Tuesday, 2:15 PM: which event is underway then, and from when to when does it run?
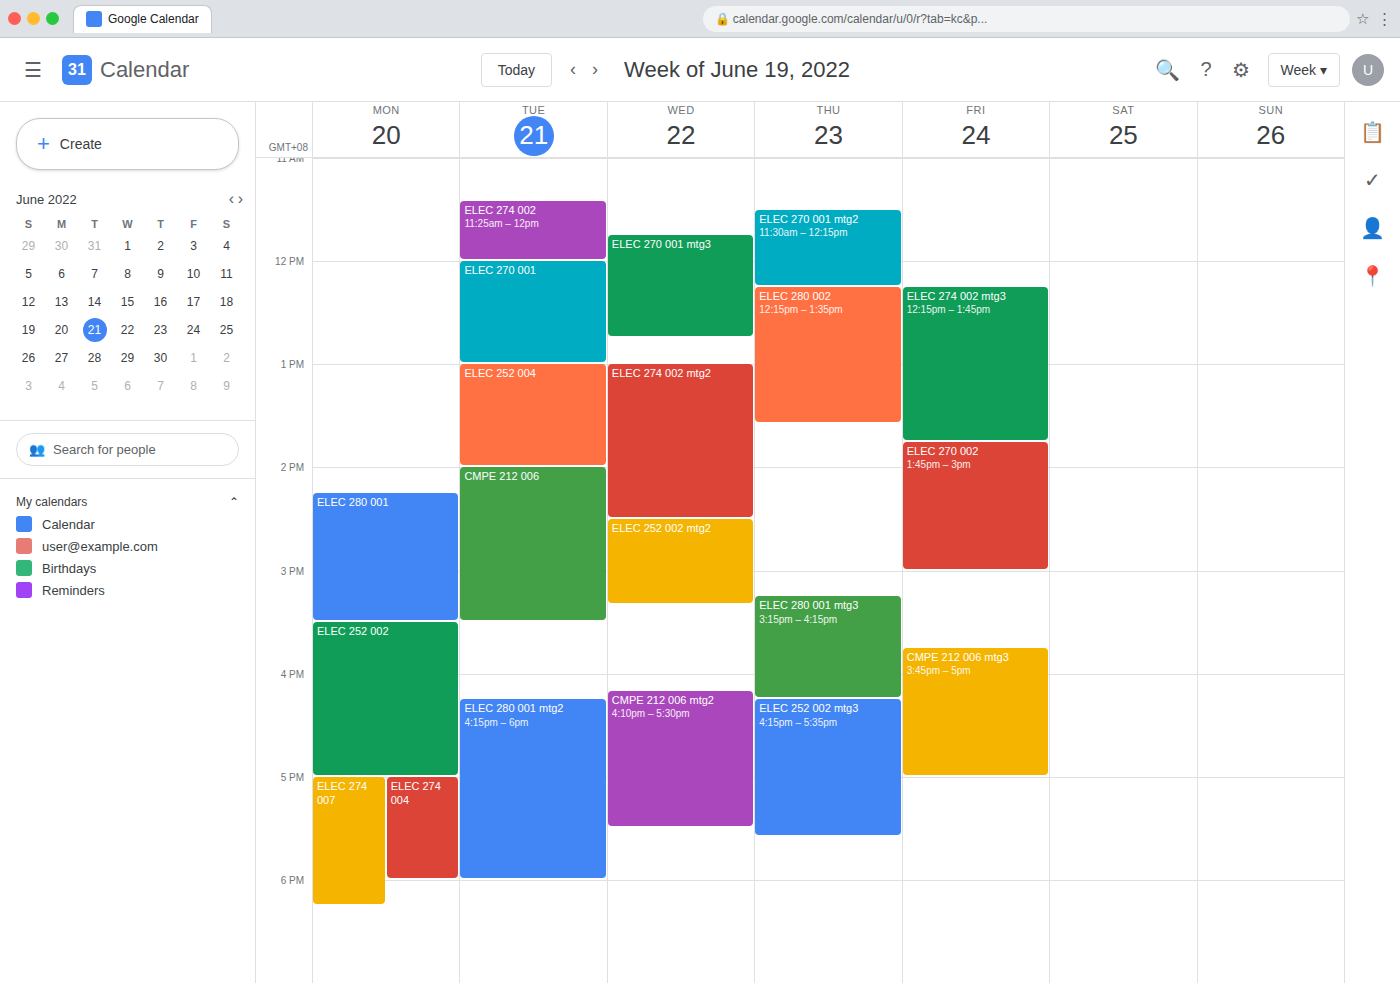
"CMPE 212 006", 2:00 PM to 3:30 PM